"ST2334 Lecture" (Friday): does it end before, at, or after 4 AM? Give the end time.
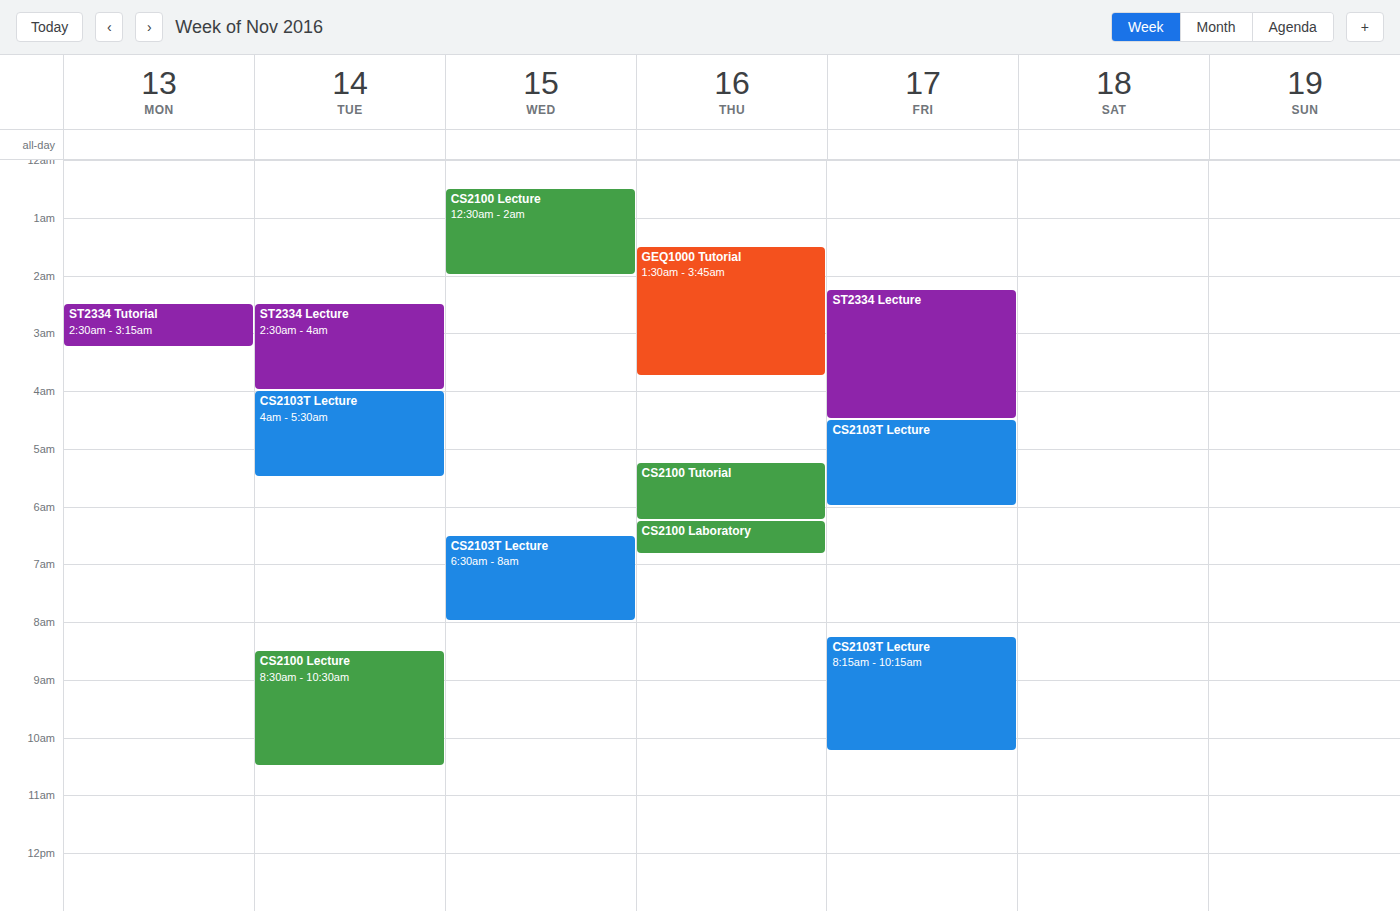
4:30 AM -- after 4 AM, 30 minutes below the 4 AM line.